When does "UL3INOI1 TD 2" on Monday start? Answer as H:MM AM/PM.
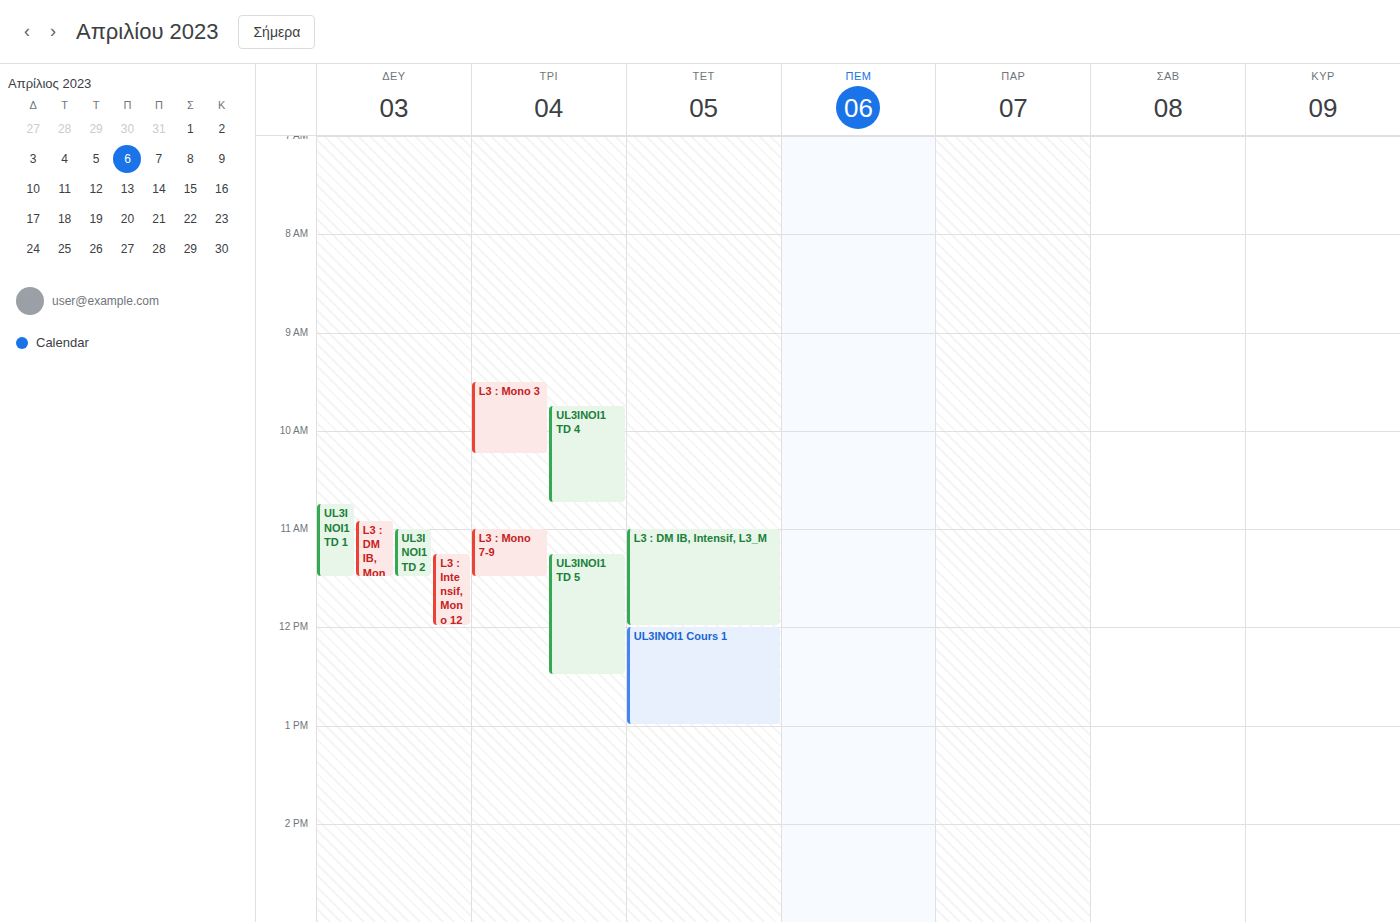
11:00 AM